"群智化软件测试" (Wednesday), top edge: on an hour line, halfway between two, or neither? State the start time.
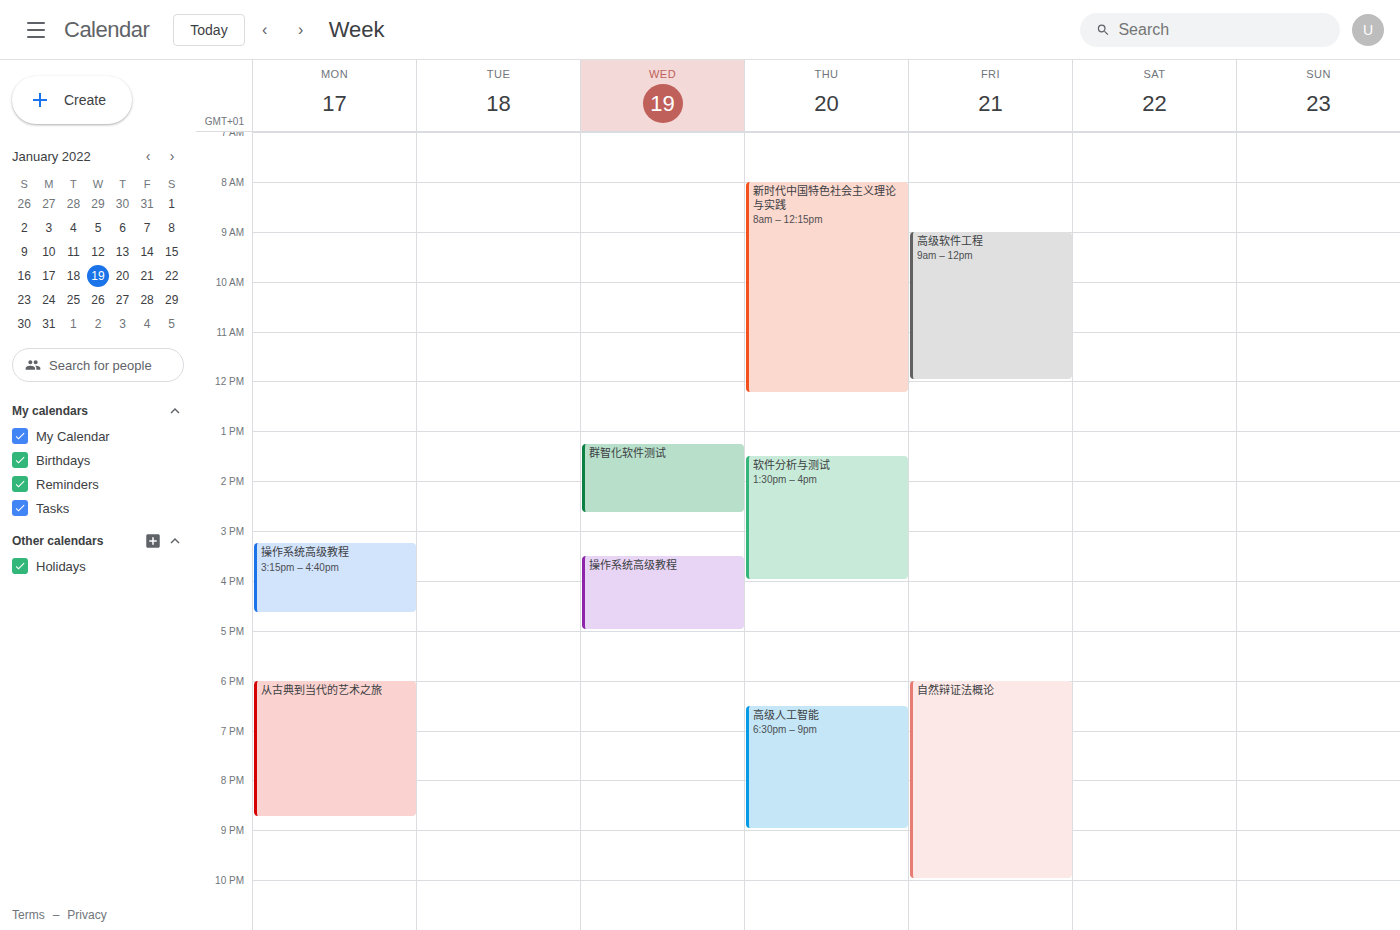
1:15 PM -- neither: a quarter of the way from the 1 PM line to the 2 PM line.